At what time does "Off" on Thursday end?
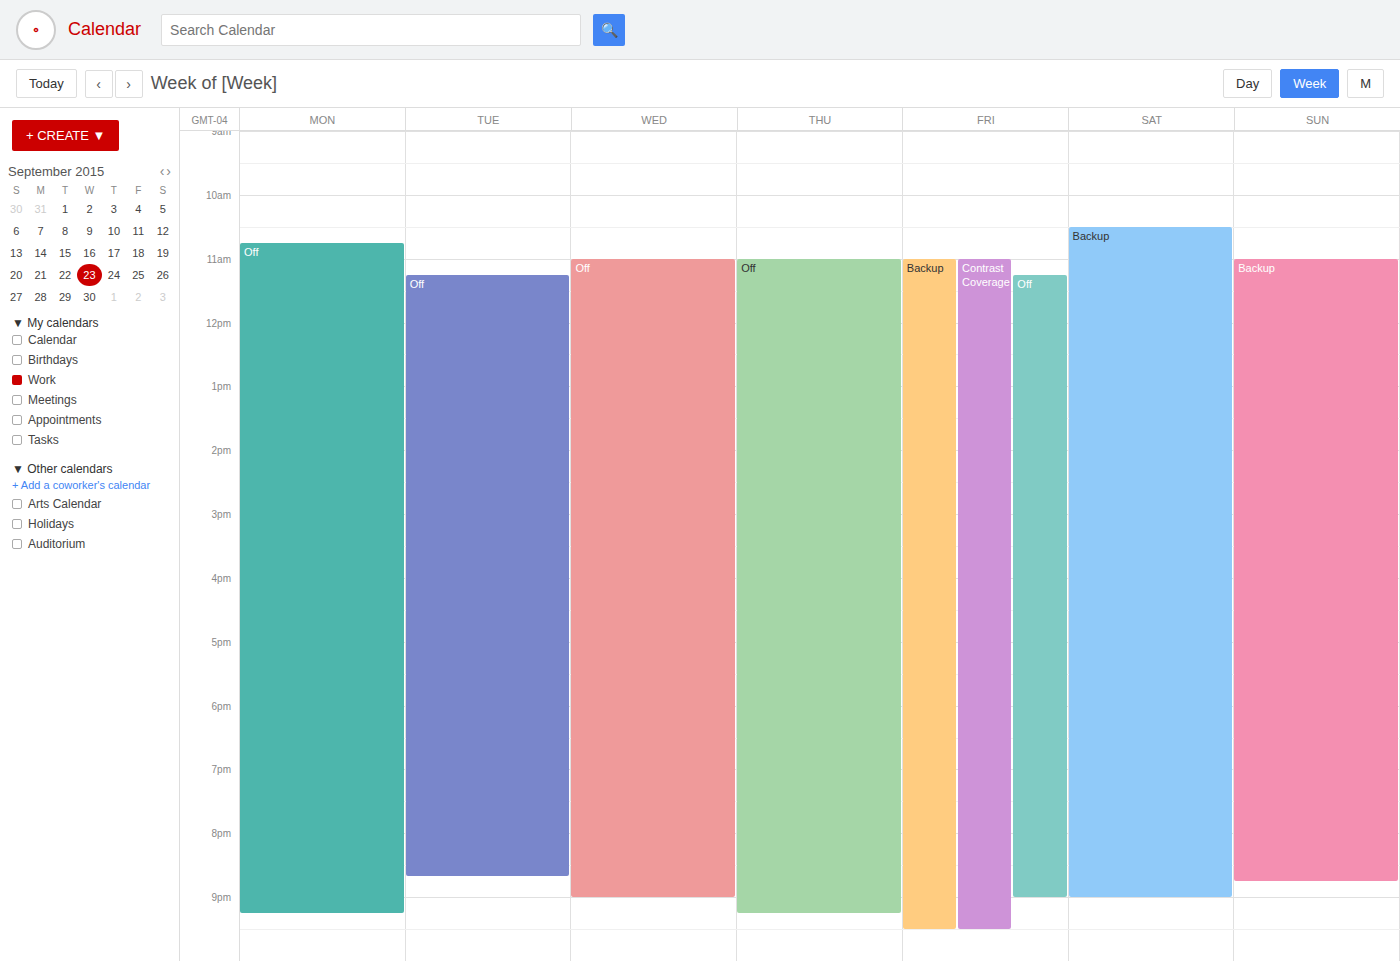
9:15 PM